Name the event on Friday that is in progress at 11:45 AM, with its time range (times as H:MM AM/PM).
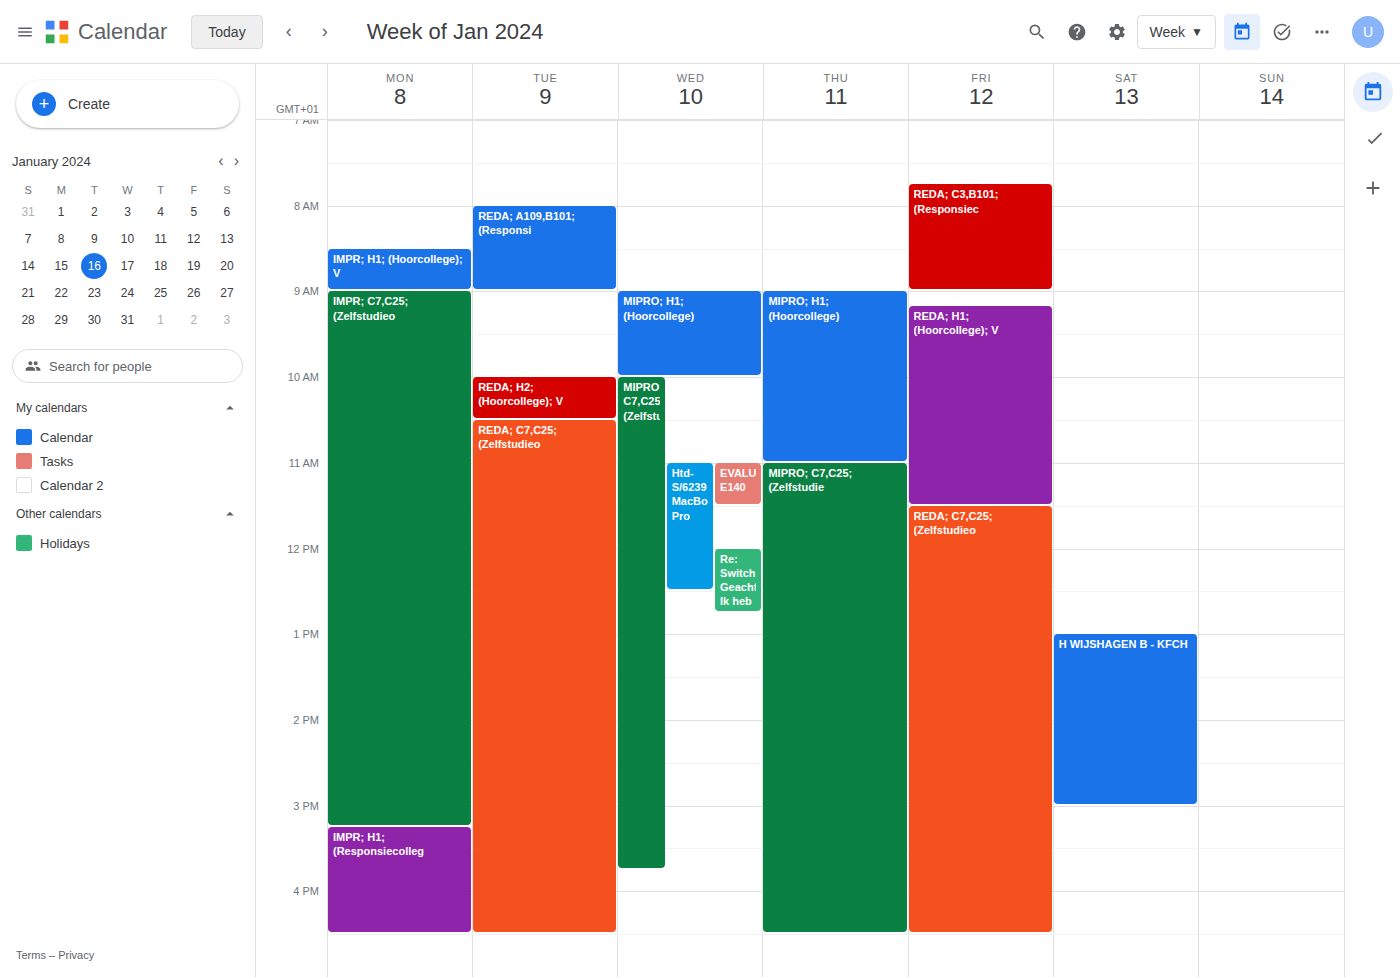
"REDA; C7,C25; (Zelfstudieo", 11:30 AM to 4:30 PM